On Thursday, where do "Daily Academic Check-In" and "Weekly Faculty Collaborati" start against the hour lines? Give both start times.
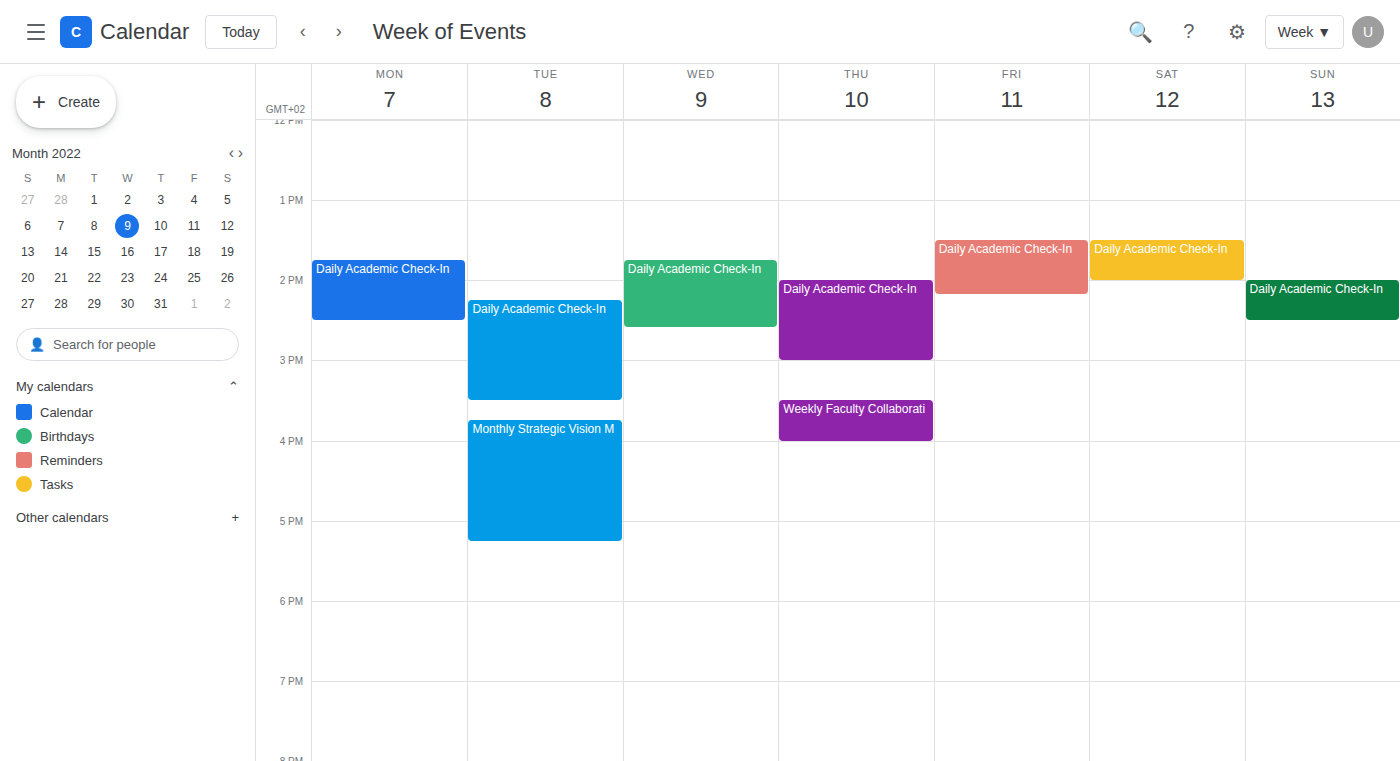
"Daily Academic Check-In": 2:00 PM, exactly on the 2 PM line. "Weekly Faculty Collaborati": 3:30 PM, halfway between the 3 PM and 4 PM lines.